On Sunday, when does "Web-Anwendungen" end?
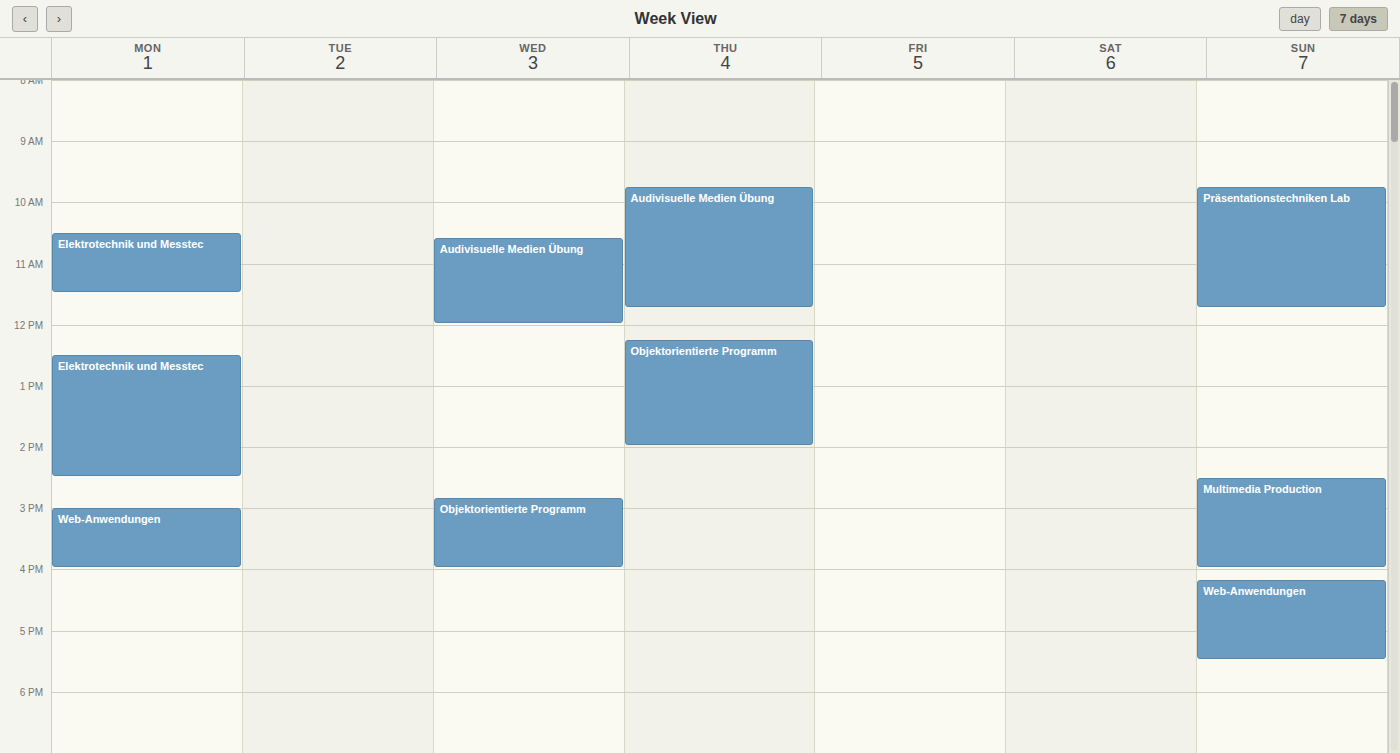
17:30